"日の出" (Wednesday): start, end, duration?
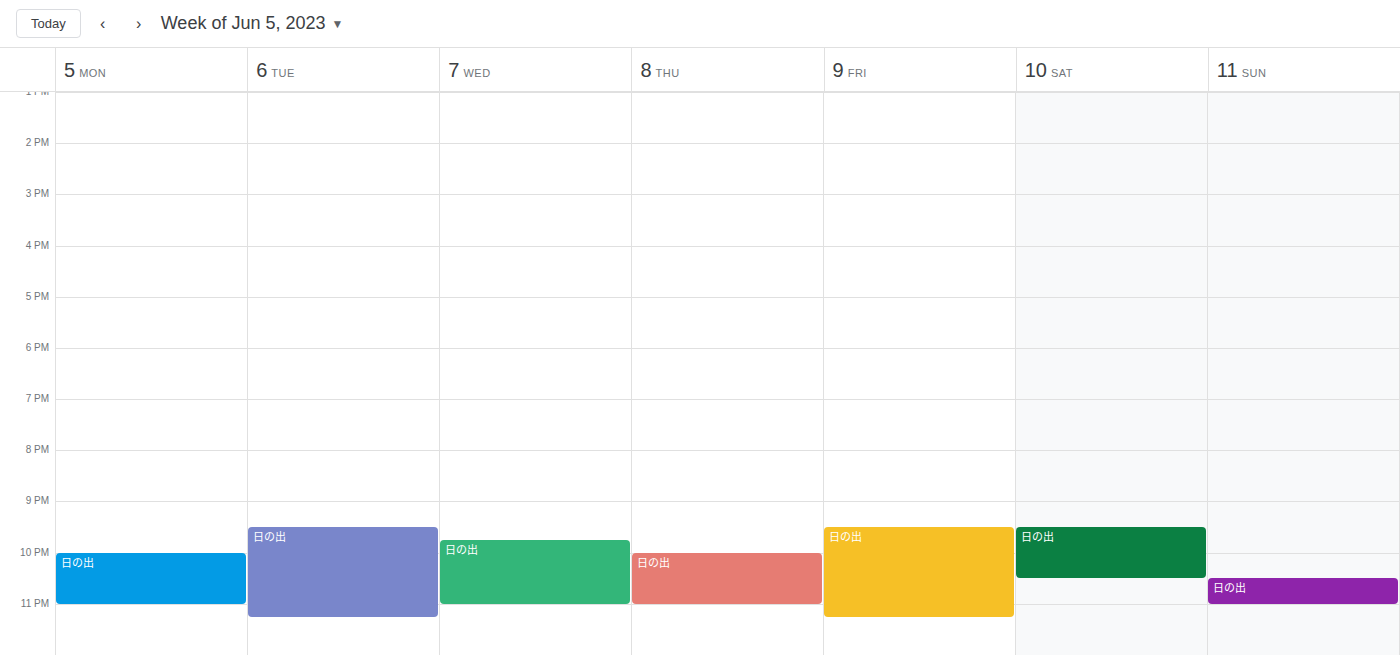
9:45 PM to 11:00 PM, 1 hour 15 minutes